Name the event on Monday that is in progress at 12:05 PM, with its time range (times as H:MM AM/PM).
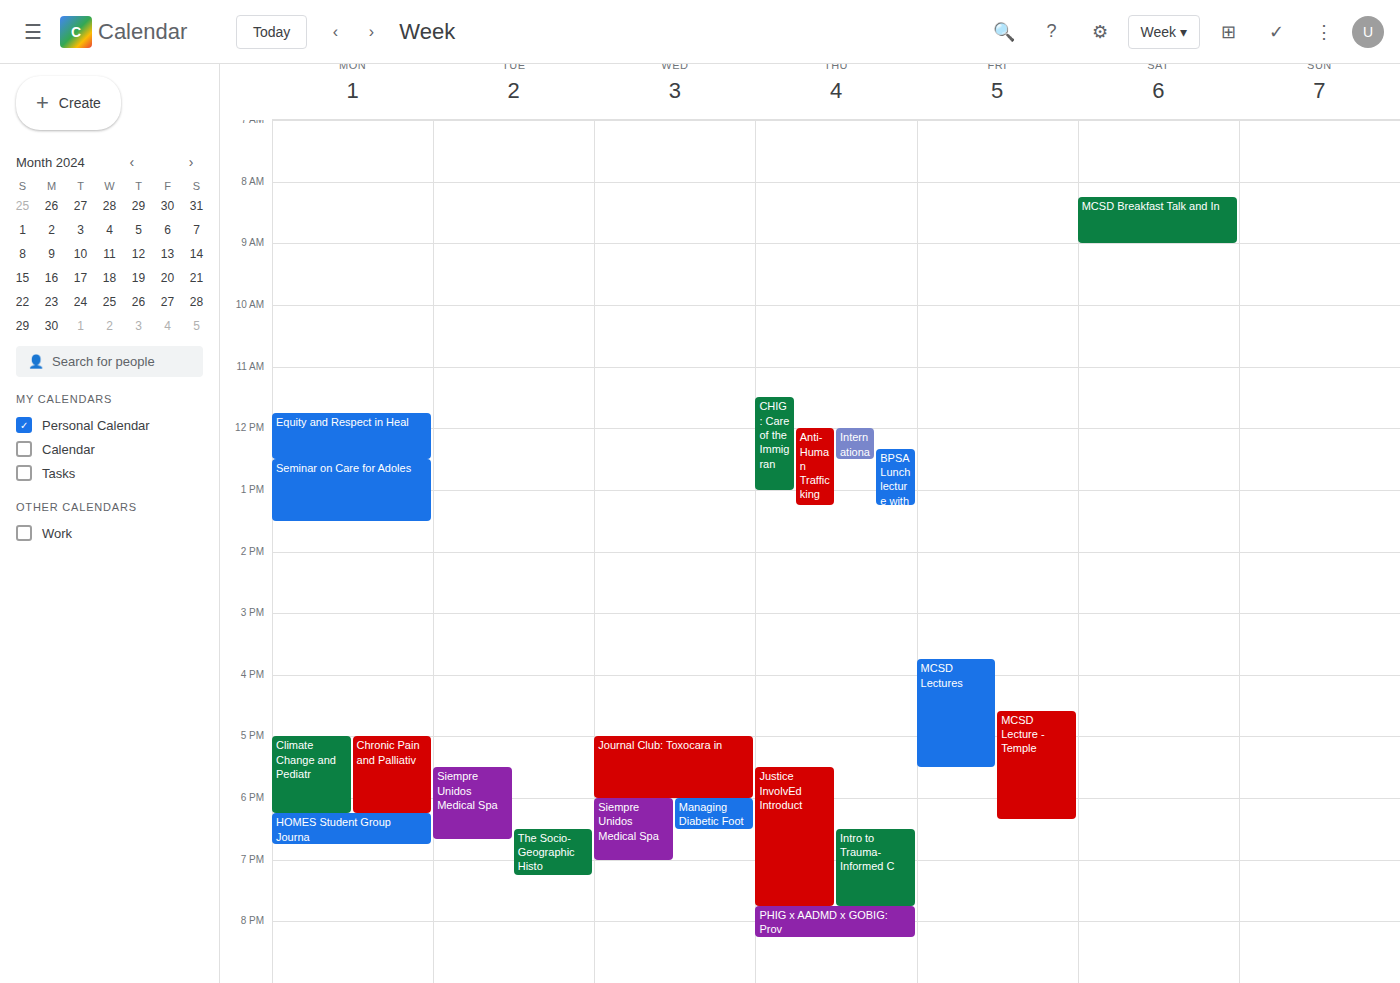
"Equity and Respect in Heal", 11:45 AM to 12:30 PM